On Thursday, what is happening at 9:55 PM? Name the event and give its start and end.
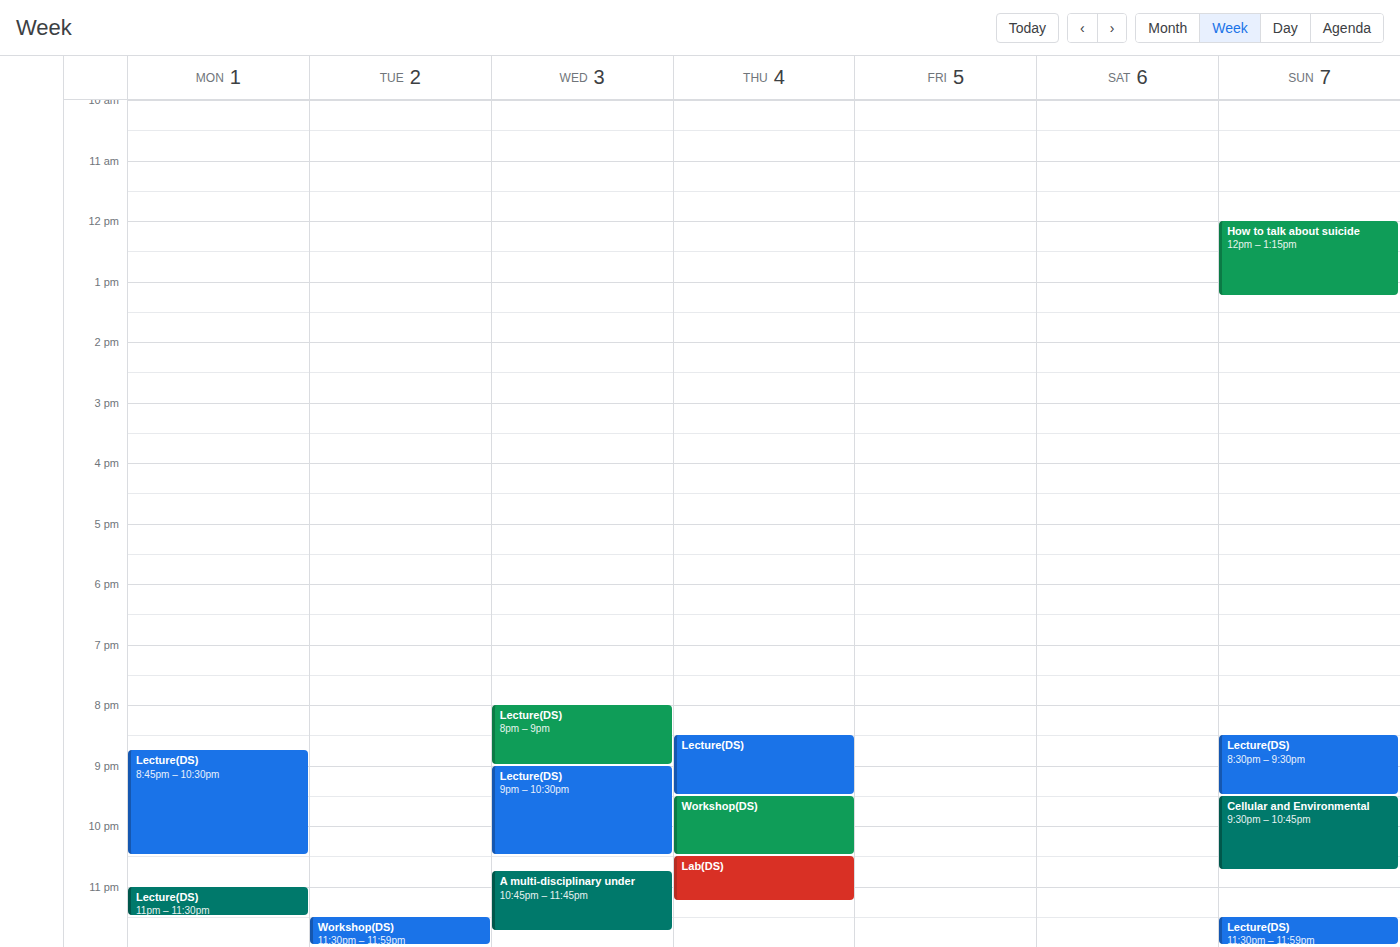
"Workshop(DS)", 9:30 PM to 10:30 PM